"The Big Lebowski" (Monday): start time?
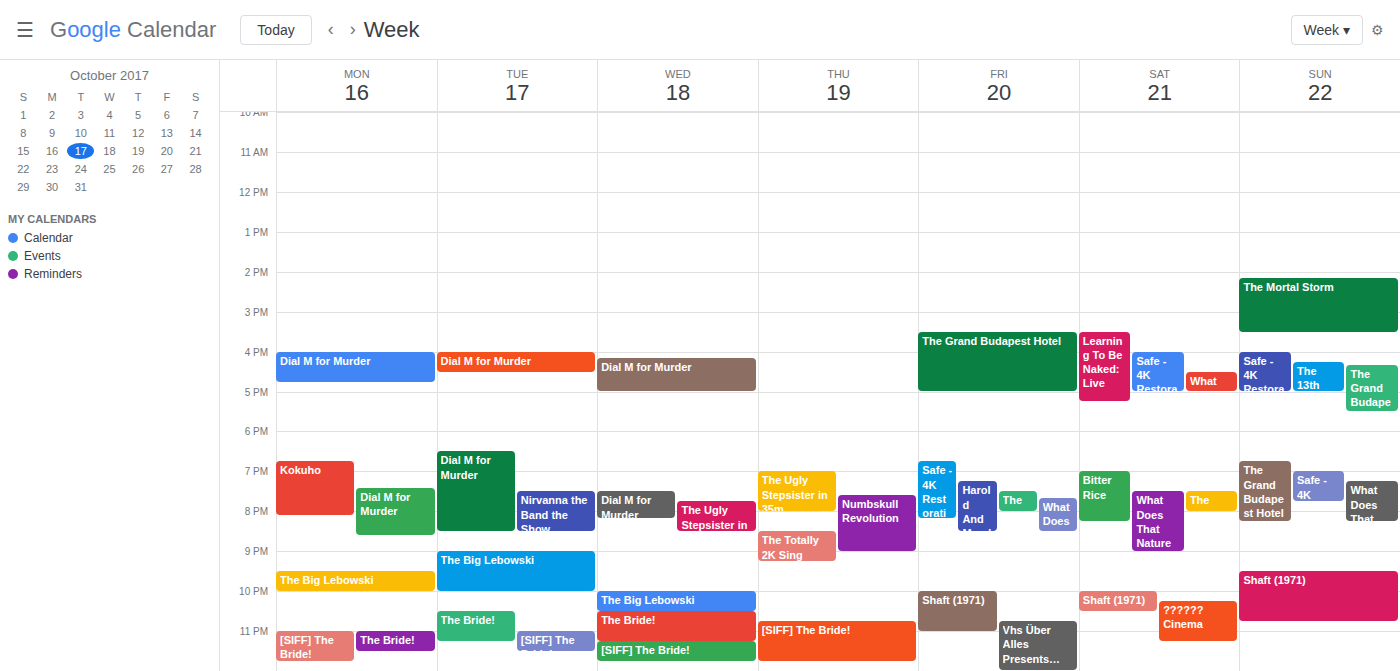
21:30